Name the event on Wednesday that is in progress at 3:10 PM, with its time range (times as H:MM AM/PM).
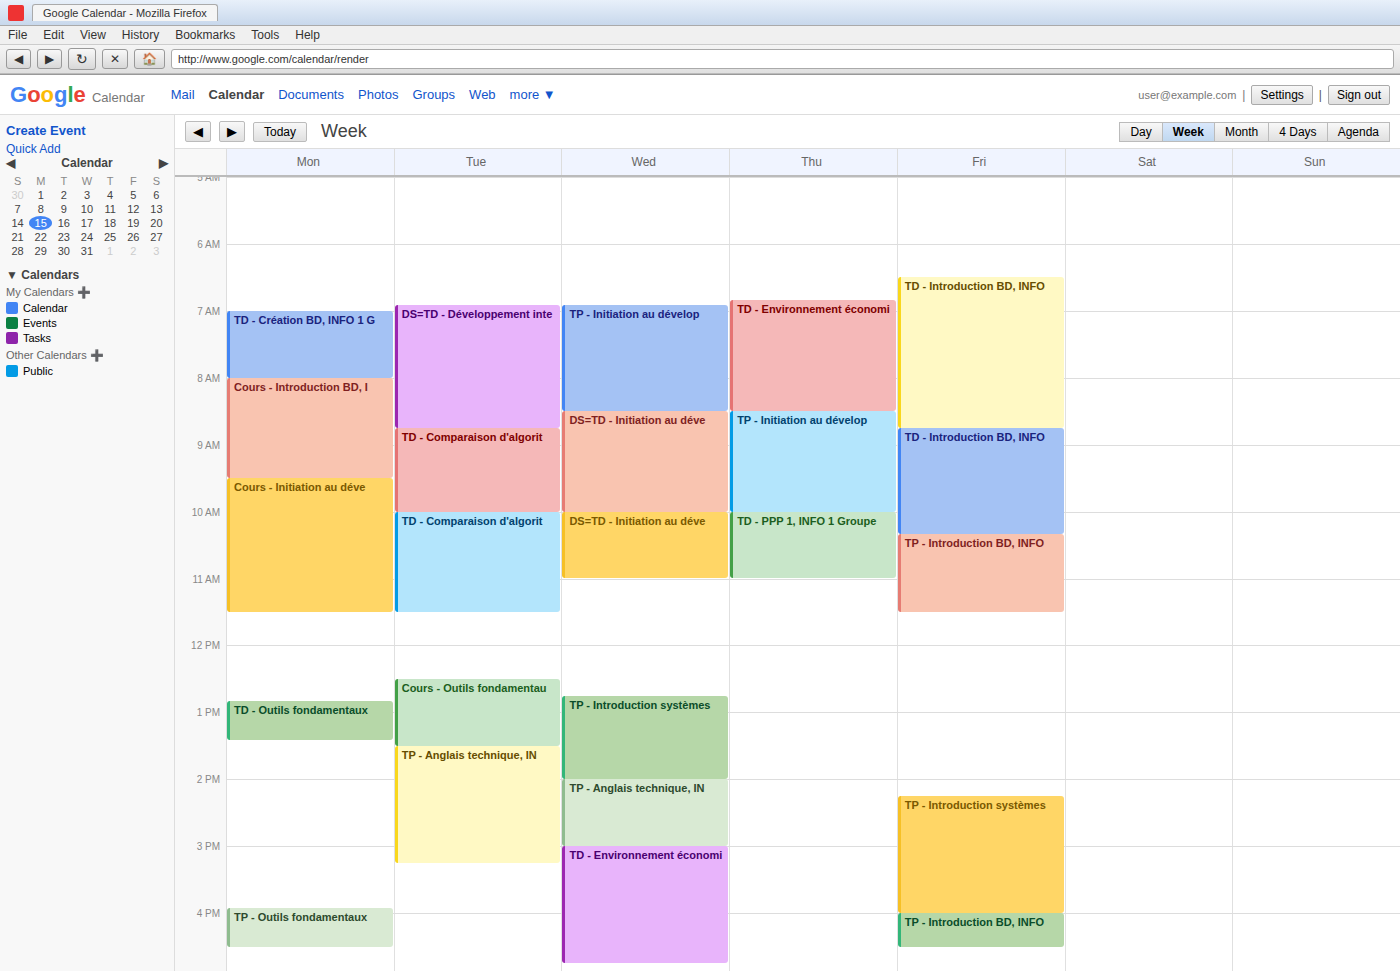
"TD - Environnement économi", 3:00 PM to 4:45 PM